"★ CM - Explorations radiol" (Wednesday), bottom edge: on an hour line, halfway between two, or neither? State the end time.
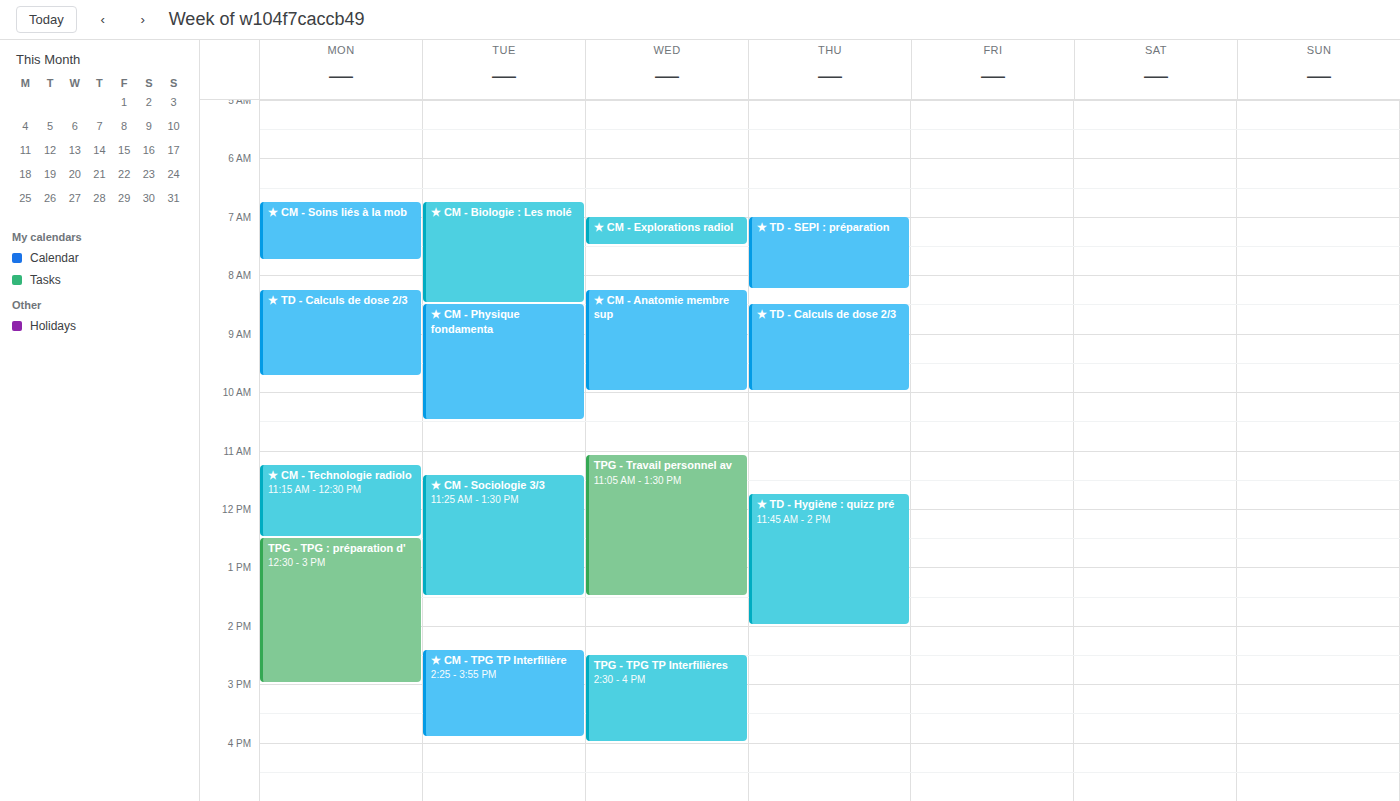
7:30 AM -- halfway between the 7 AM and 8 AM lines.